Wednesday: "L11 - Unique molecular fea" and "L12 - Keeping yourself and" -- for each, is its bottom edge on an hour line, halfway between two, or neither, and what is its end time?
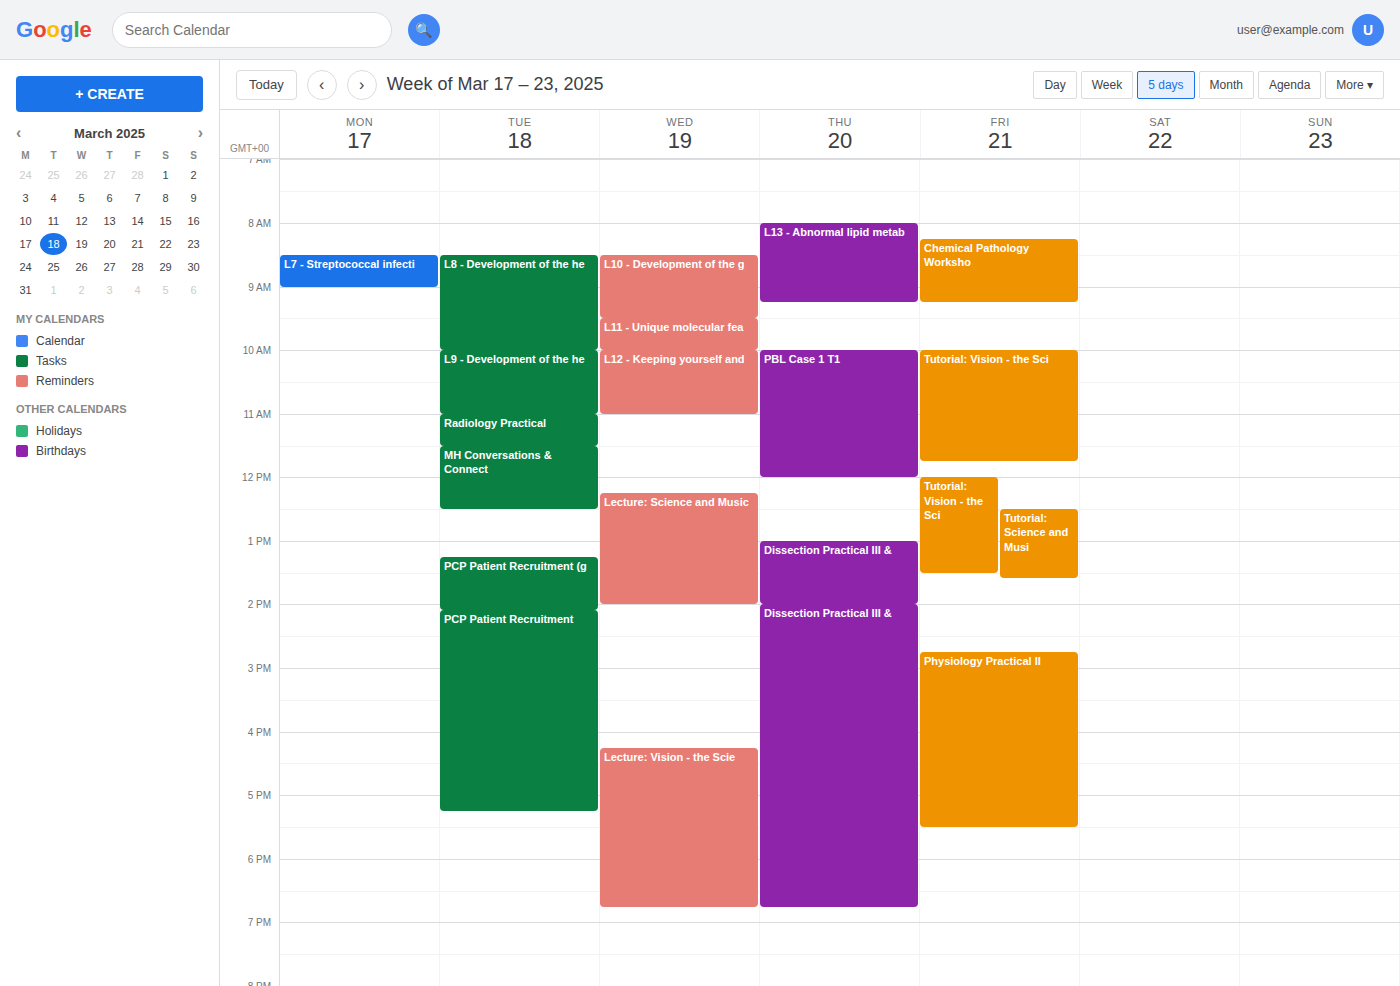
"L11 - Unique molecular fea": 10:00 AM, exactly on the 10 AM line. "L12 - Keeping yourself and": 11:00 AM, exactly on the 11 AM line.